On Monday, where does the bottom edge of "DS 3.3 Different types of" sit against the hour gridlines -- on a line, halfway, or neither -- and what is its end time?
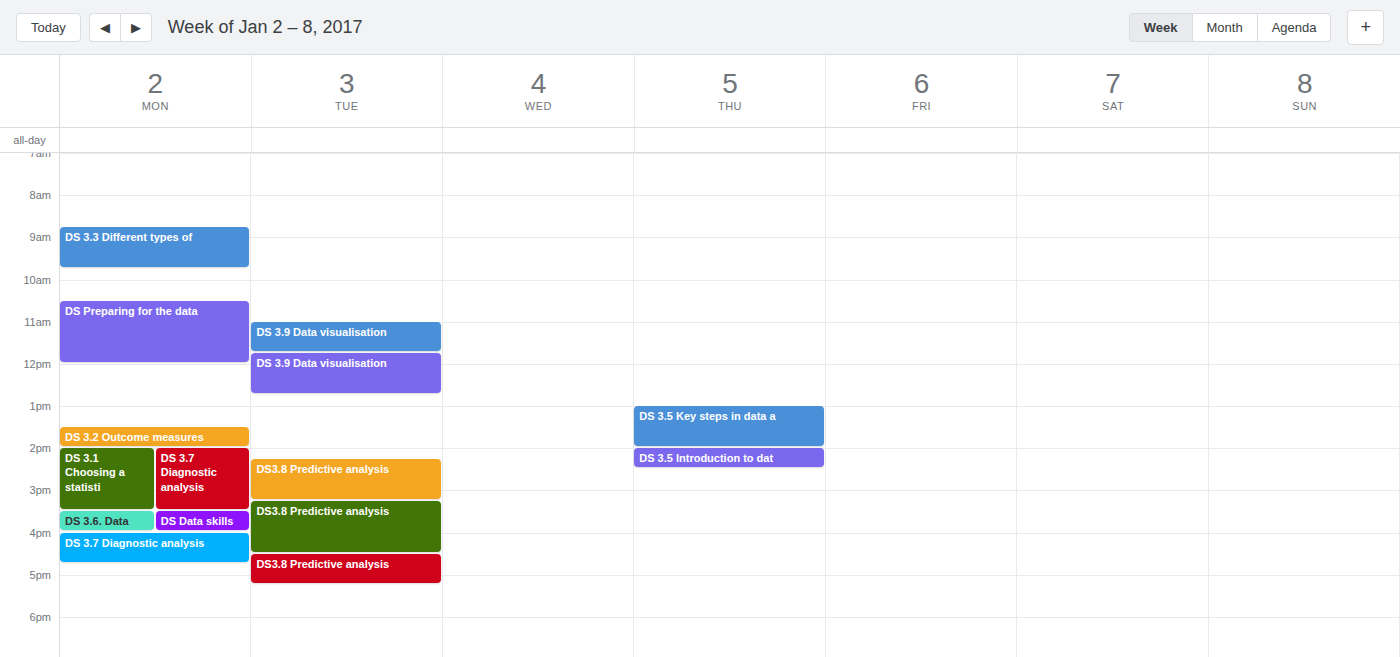
9:45 AM -- neither: three quarters of the way from the 9 AM line to the 10 AM line.